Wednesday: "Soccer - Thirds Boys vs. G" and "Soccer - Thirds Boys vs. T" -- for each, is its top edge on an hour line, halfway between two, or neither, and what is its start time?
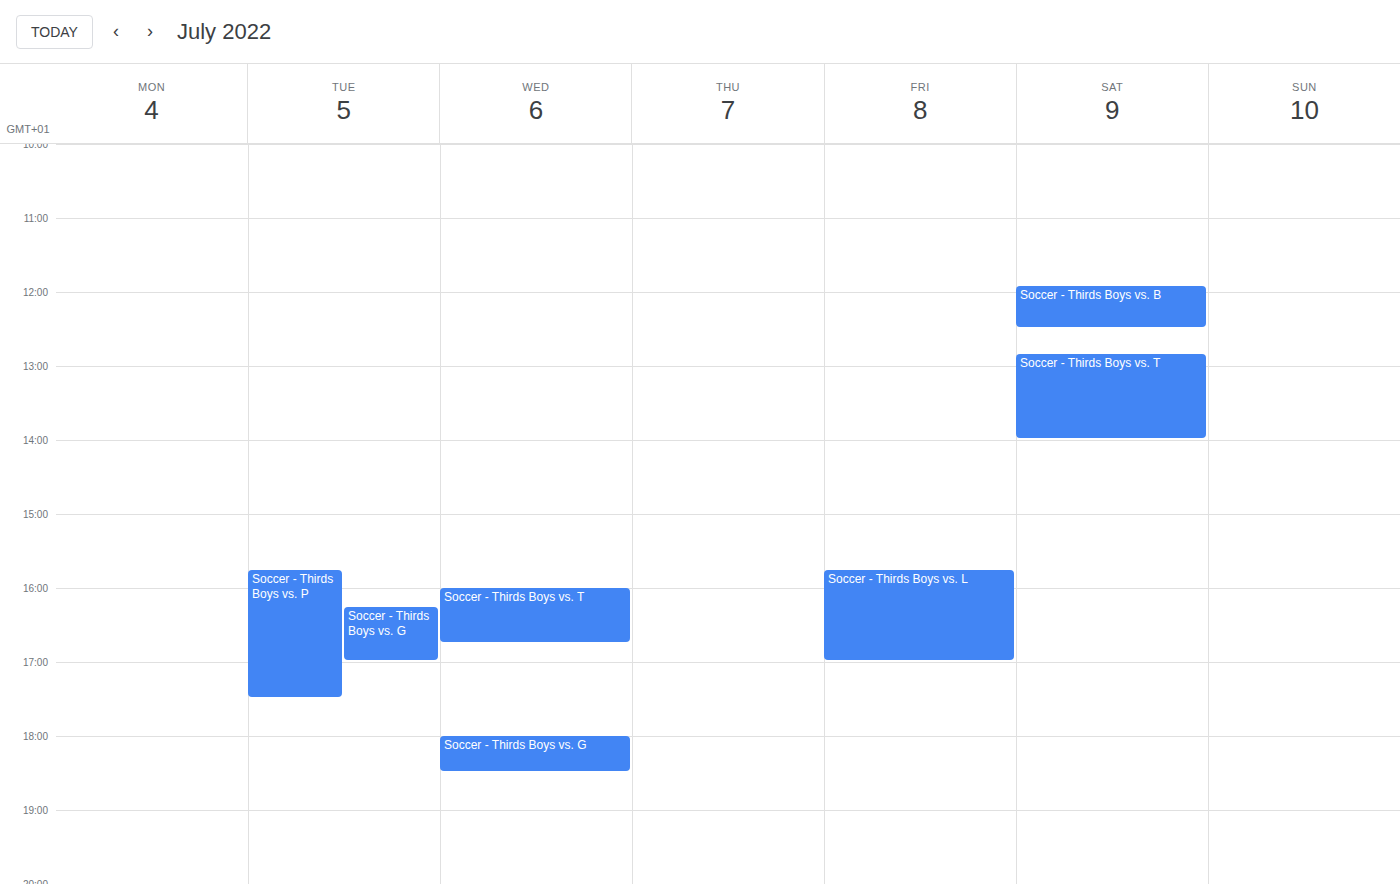
"Soccer - Thirds Boys vs. G": 6:00 PM, exactly on the 6 PM line. "Soccer - Thirds Boys vs. T": 4:00 PM, exactly on the 4 PM line.